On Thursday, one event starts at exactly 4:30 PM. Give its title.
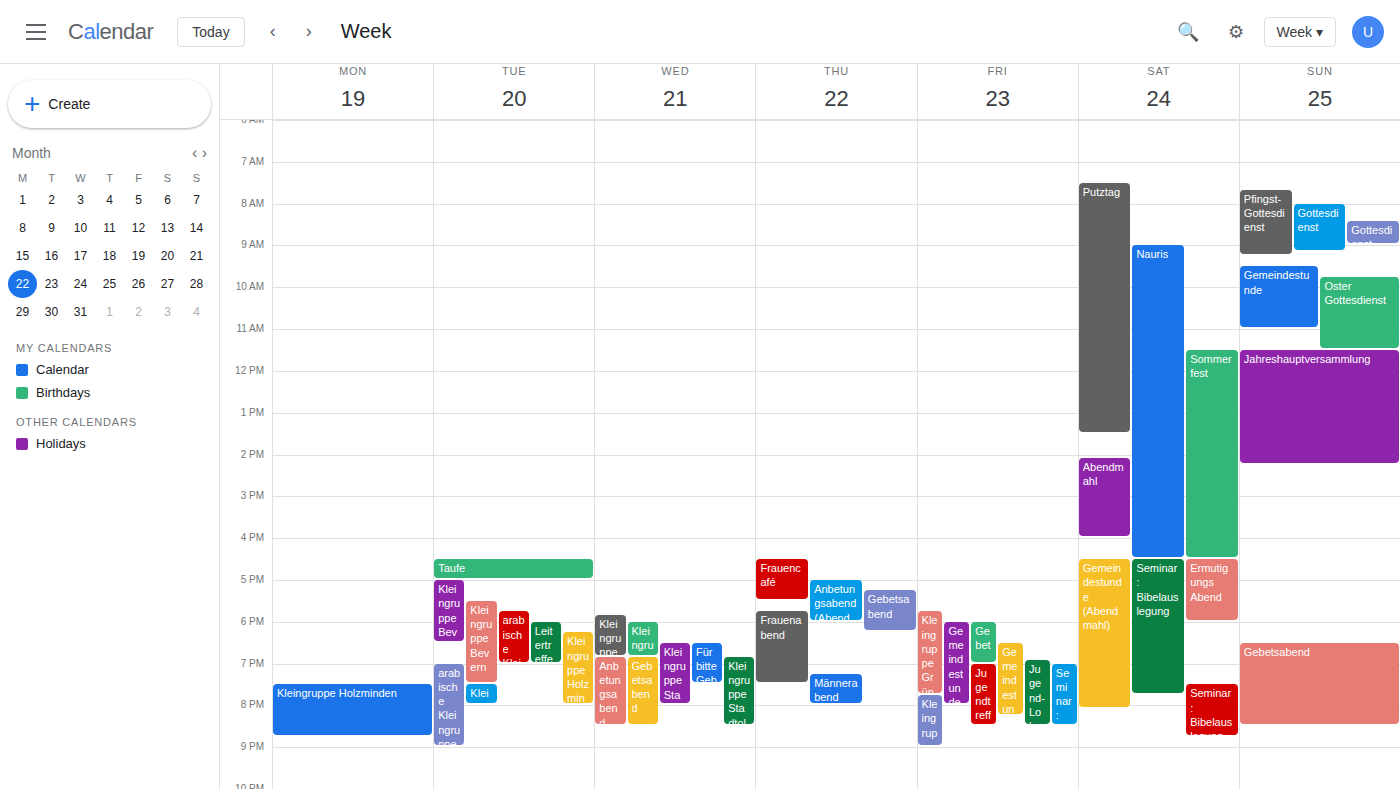
"Frauencafé"